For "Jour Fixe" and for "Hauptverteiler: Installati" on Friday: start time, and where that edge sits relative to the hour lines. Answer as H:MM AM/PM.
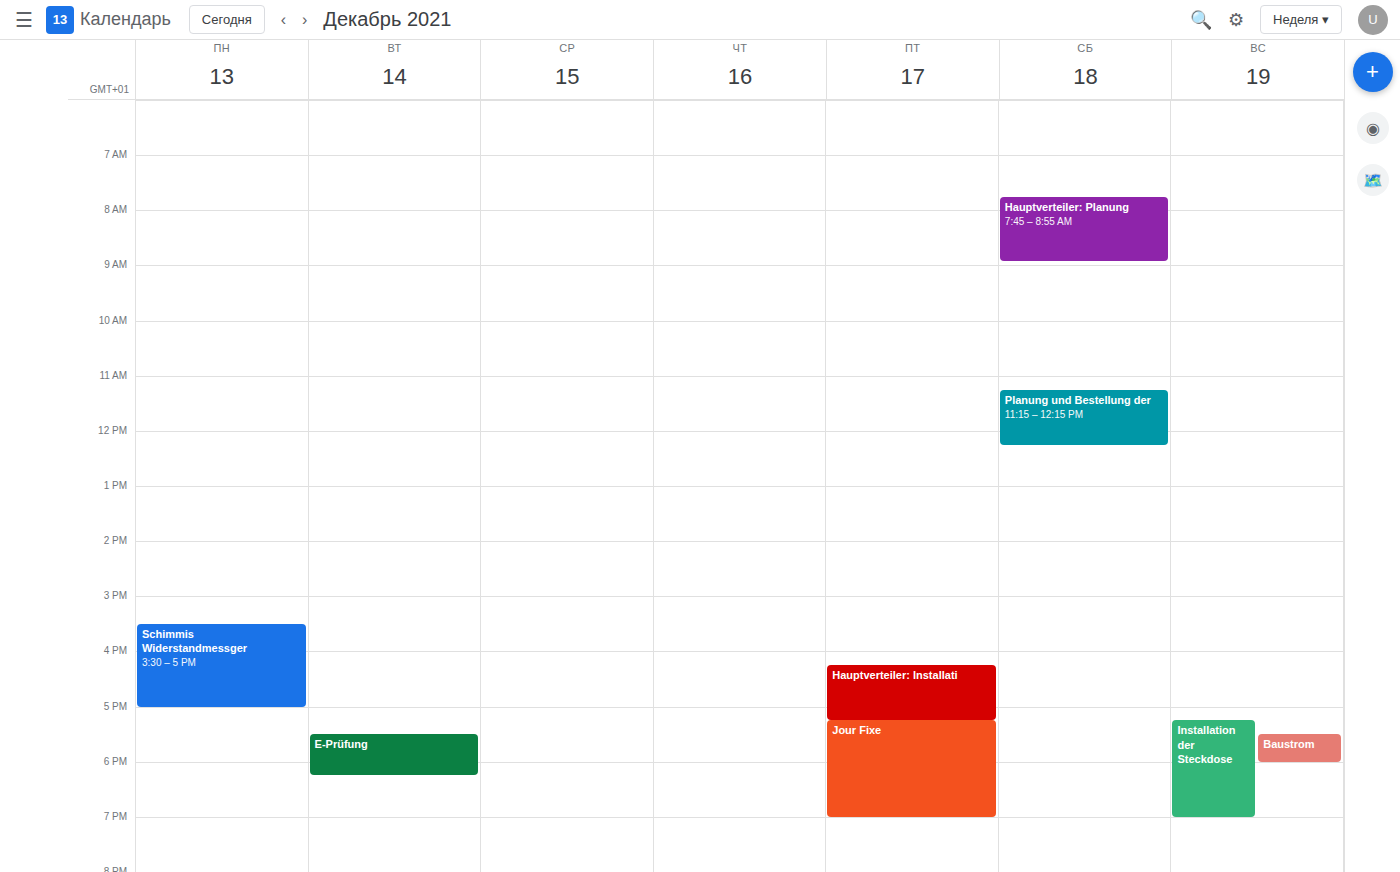
"Jour Fixe": 5:15 PM, neither: a quarter of the way from the 5 PM line to the 6 PM line. "Hauptverteiler: Installati": 4:15 PM, neither: a quarter of the way from the 4 PM line to the 5 PM line.